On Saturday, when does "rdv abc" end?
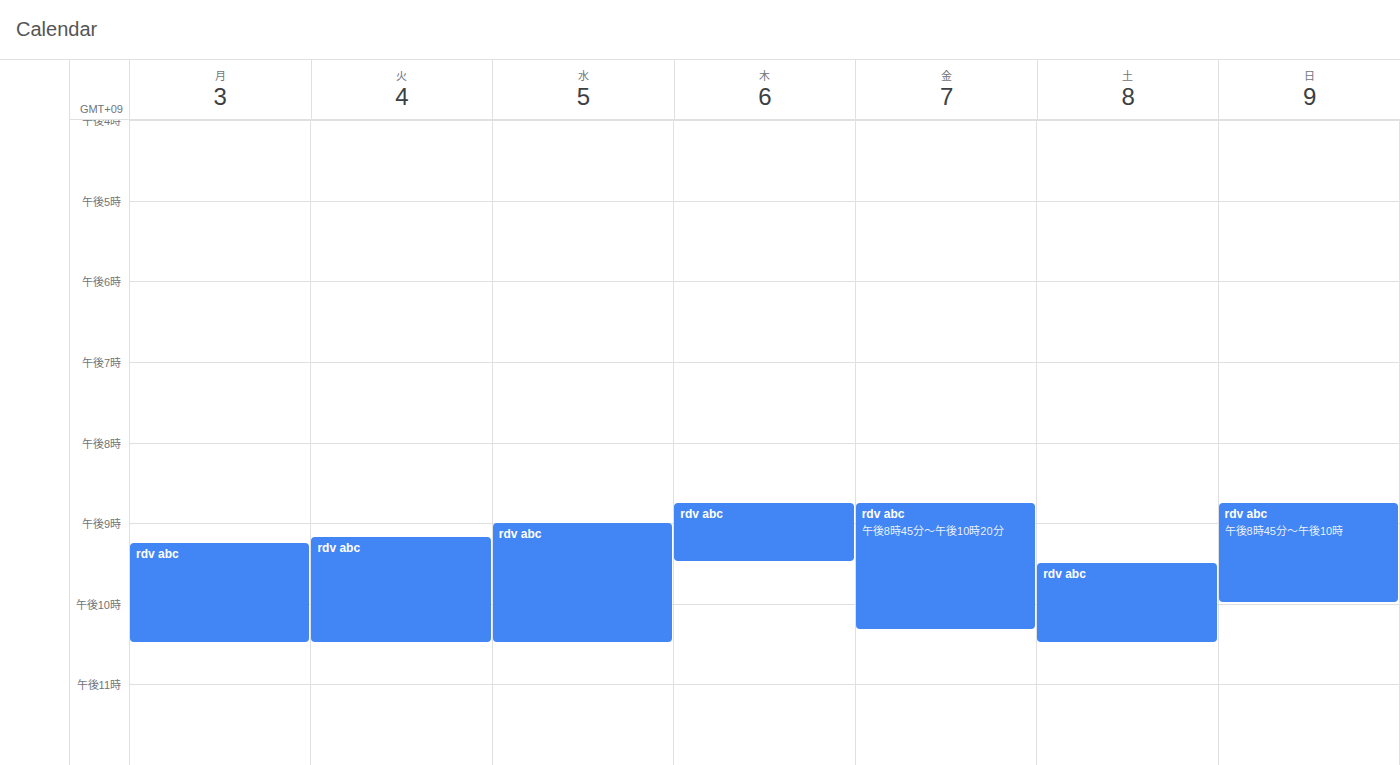
10:30 PM